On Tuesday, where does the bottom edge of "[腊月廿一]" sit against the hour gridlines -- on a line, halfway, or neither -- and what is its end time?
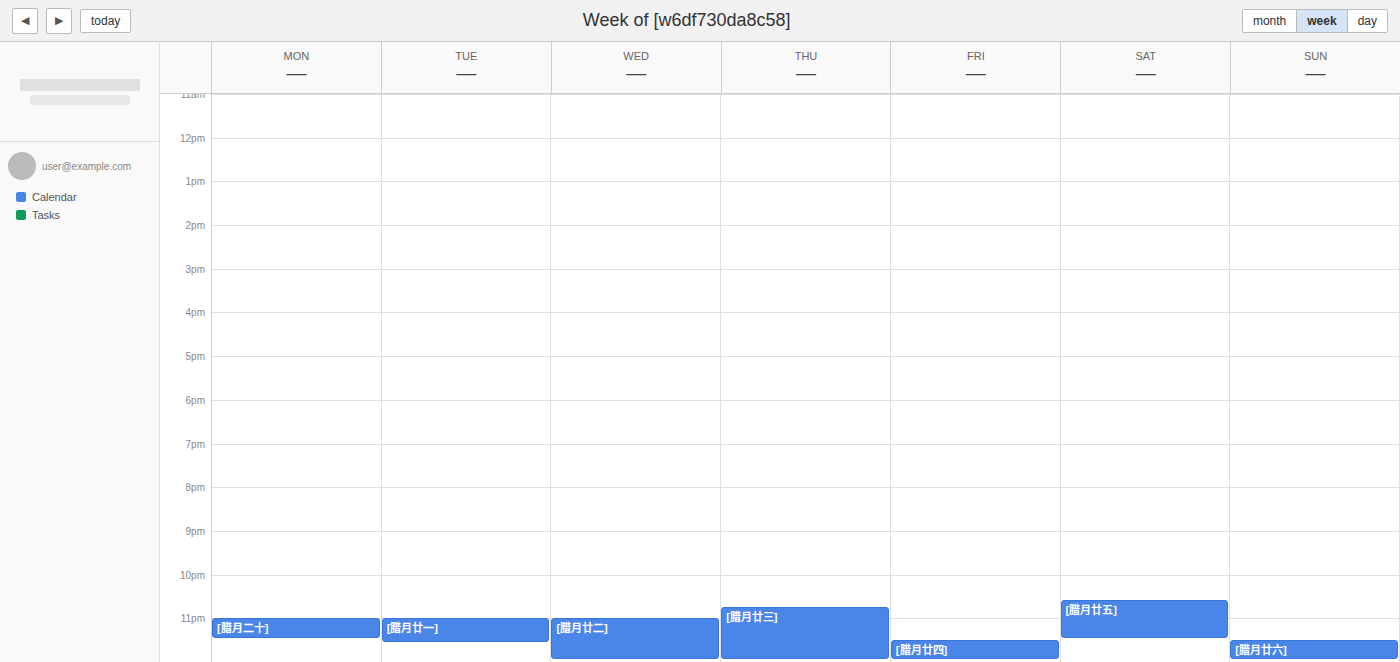
11:35 PM -- neither: 35 minutes below the 11 PM line and 25 minutes above the 12 AM line.